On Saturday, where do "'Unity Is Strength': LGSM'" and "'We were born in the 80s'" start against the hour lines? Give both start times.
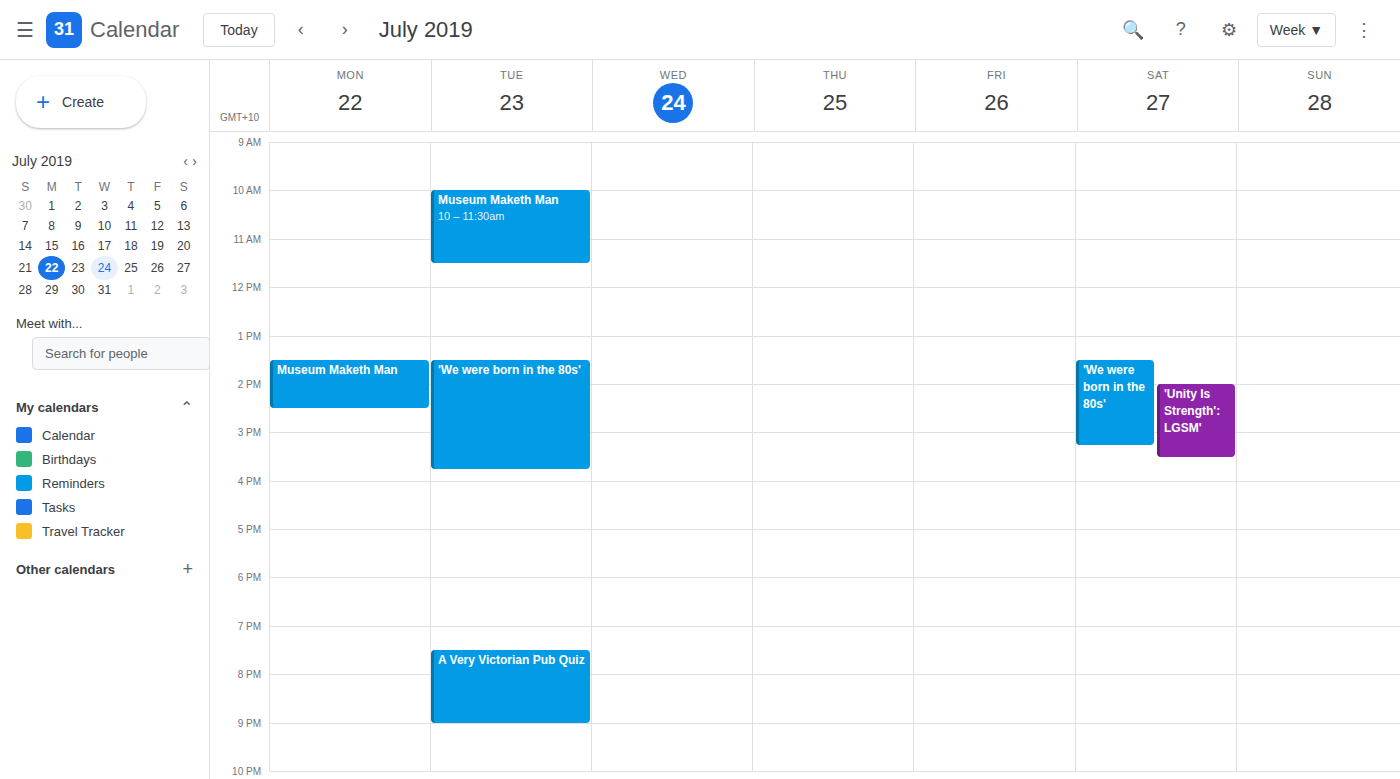
"'Unity Is Strength': LGSM'": 2:00 PM, exactly on the 2 PM line. "'We were born in the 80s'": 1:30 PM, halfway between the 1 PM and 2 PM lines.